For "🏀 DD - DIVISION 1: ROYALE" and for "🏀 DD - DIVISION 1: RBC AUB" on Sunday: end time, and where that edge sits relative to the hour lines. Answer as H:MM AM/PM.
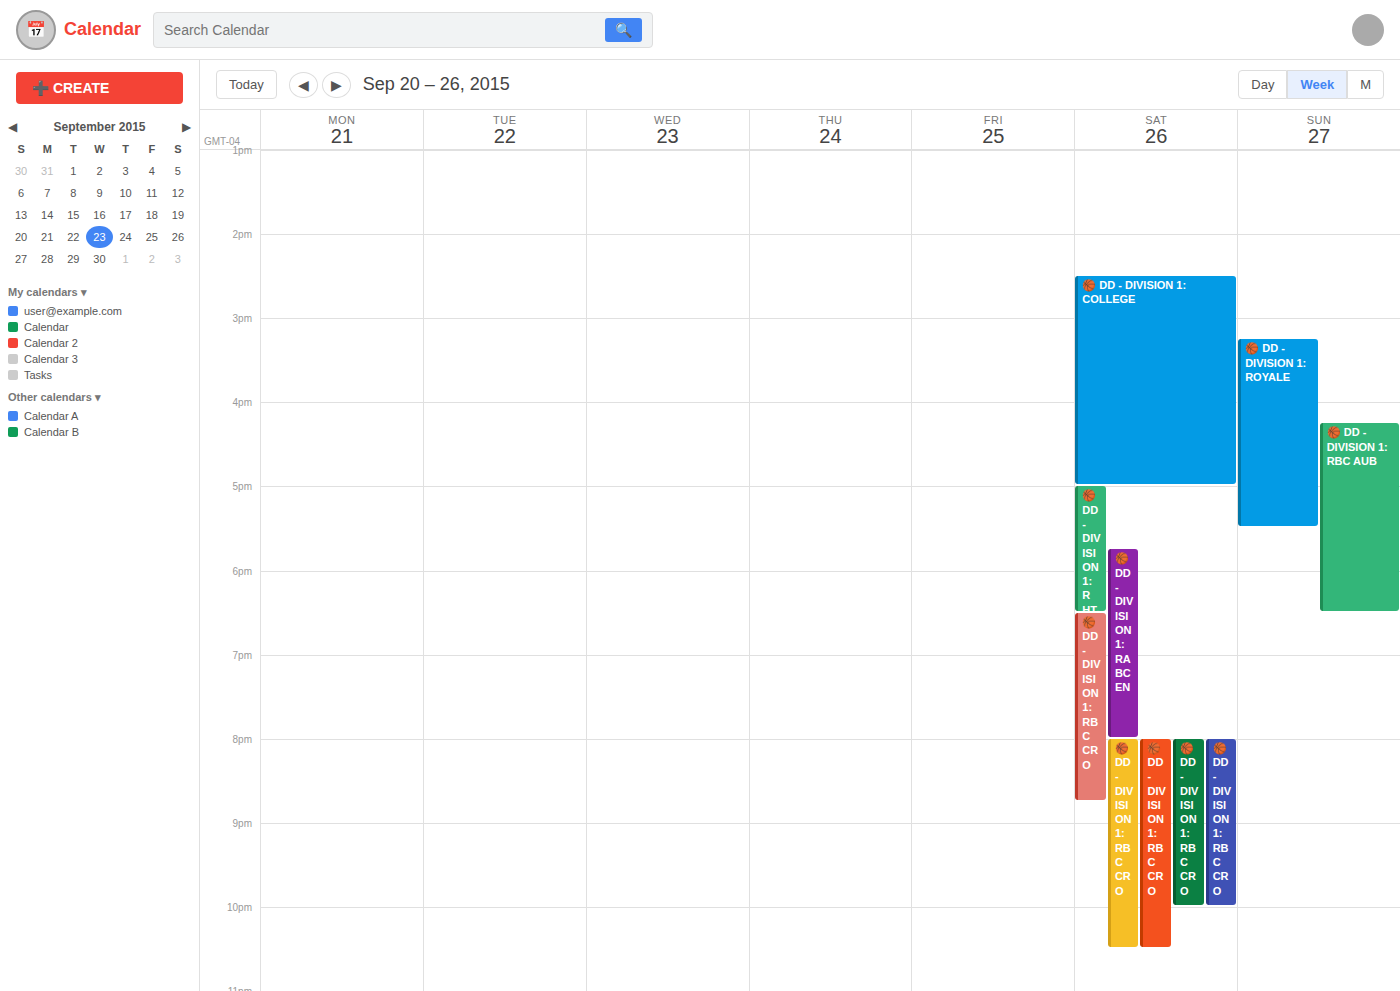
"🏀 DD - DIVISION 1: ROYALE": 5:30 PM, halfway between the 5 PM and 6 PM lines. "🏀 DD - DIVISION 1: RBC AUB": 6:30 PM, halfway between the 6 PM and 7 PM lines.